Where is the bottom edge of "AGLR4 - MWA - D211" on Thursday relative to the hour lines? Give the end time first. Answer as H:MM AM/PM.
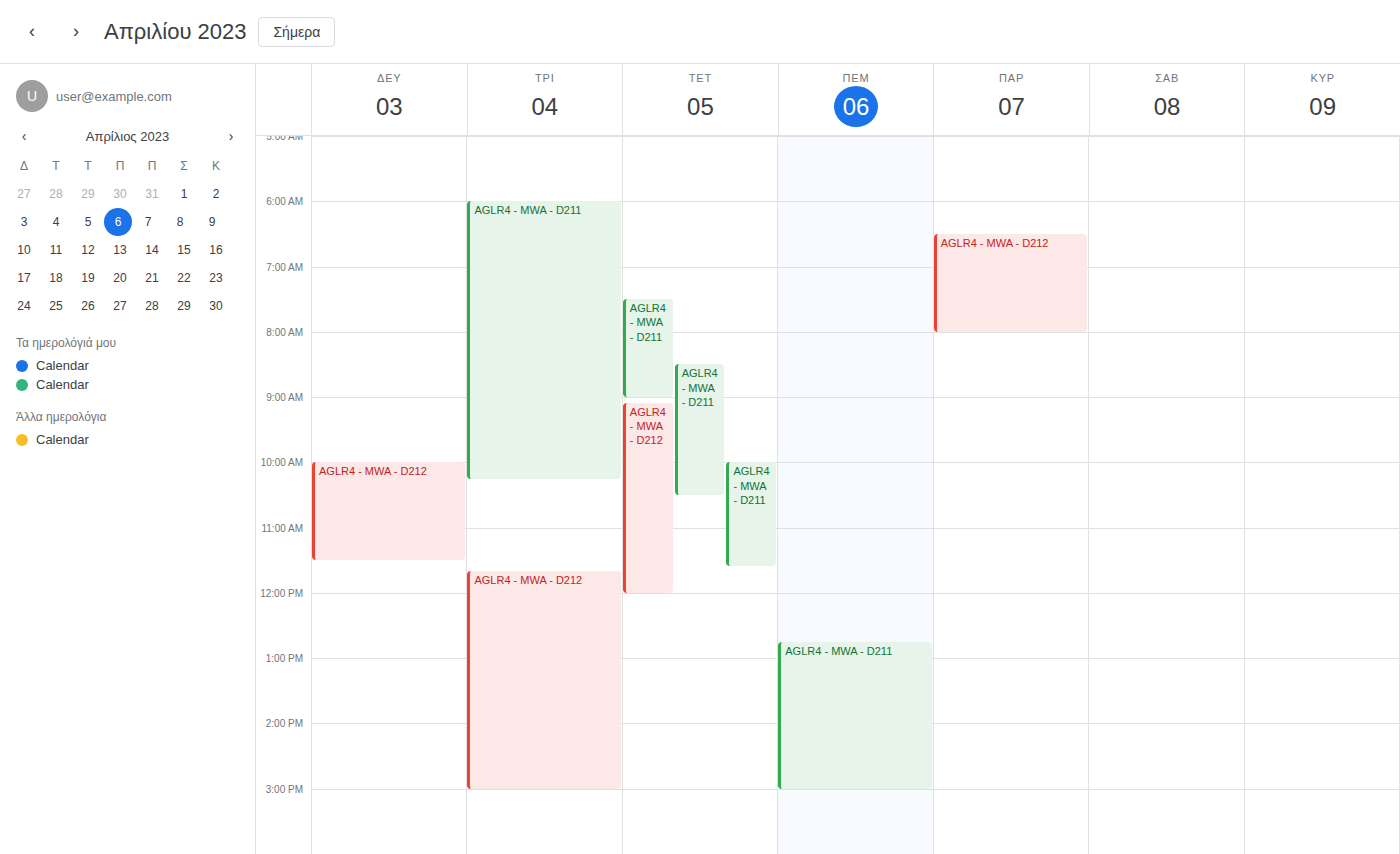
3:00 PM -- exactly on the 3 PM line.